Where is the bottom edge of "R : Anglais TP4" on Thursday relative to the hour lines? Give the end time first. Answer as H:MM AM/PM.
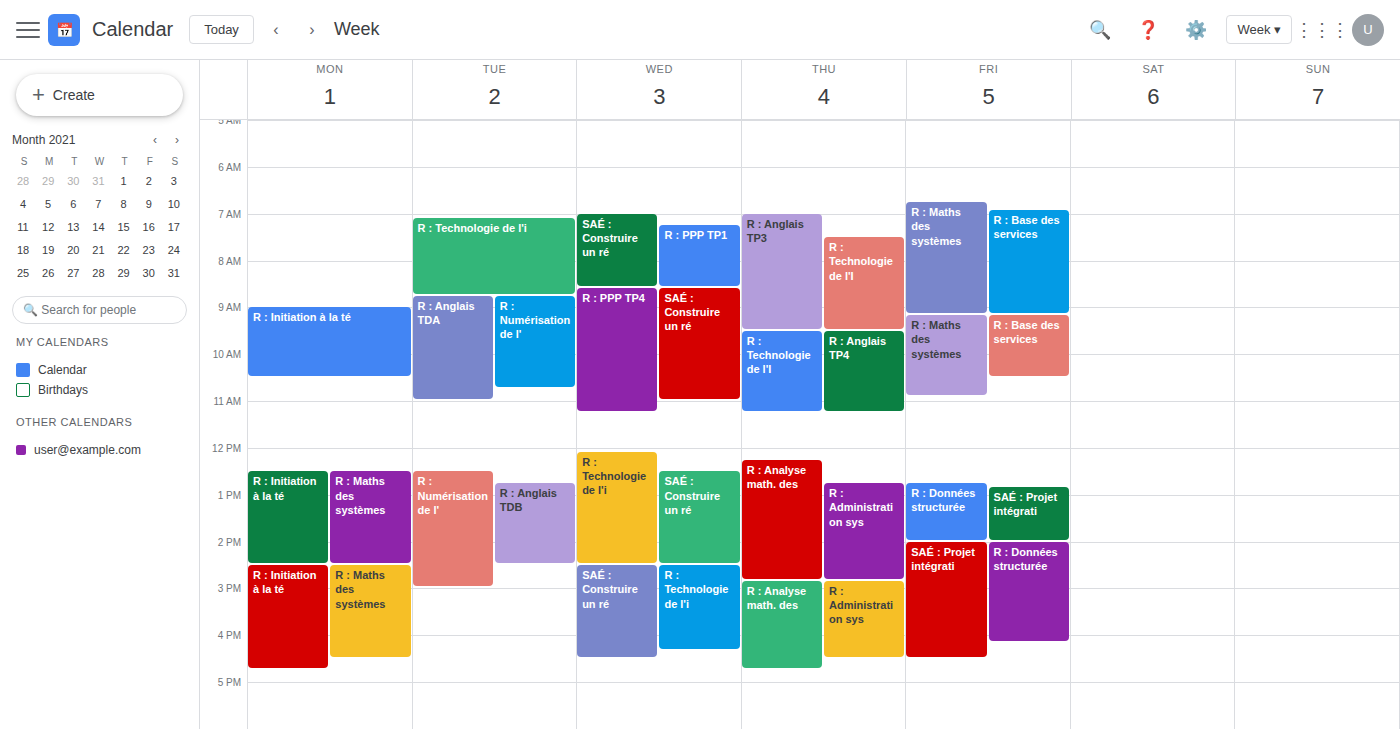
11:15 AM -- neither: a quarter of the way from the 11 AM line to the 12 PM line.